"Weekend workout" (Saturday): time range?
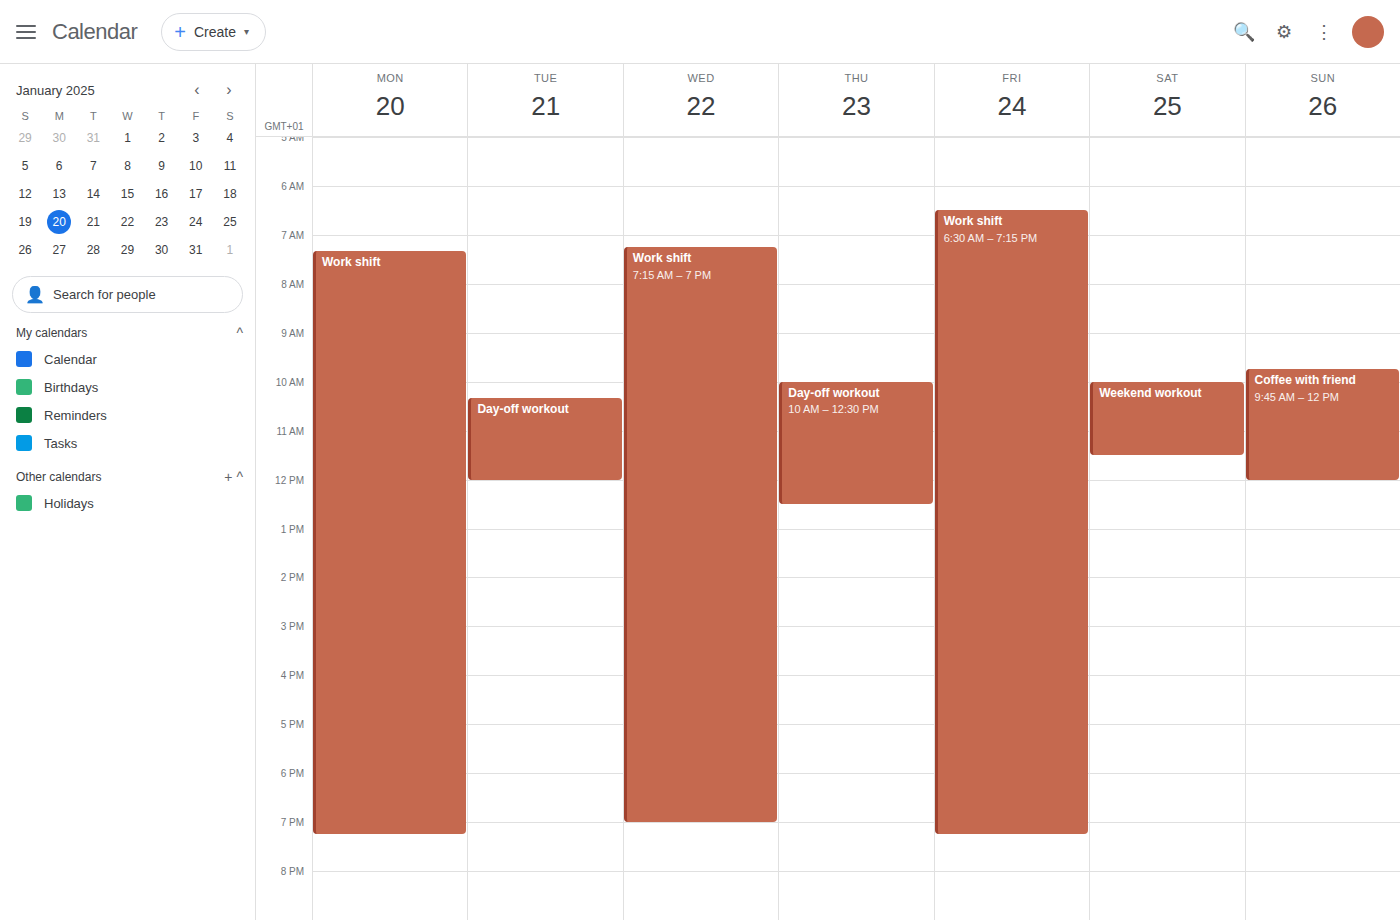
10:00 AM to 11:30 AM